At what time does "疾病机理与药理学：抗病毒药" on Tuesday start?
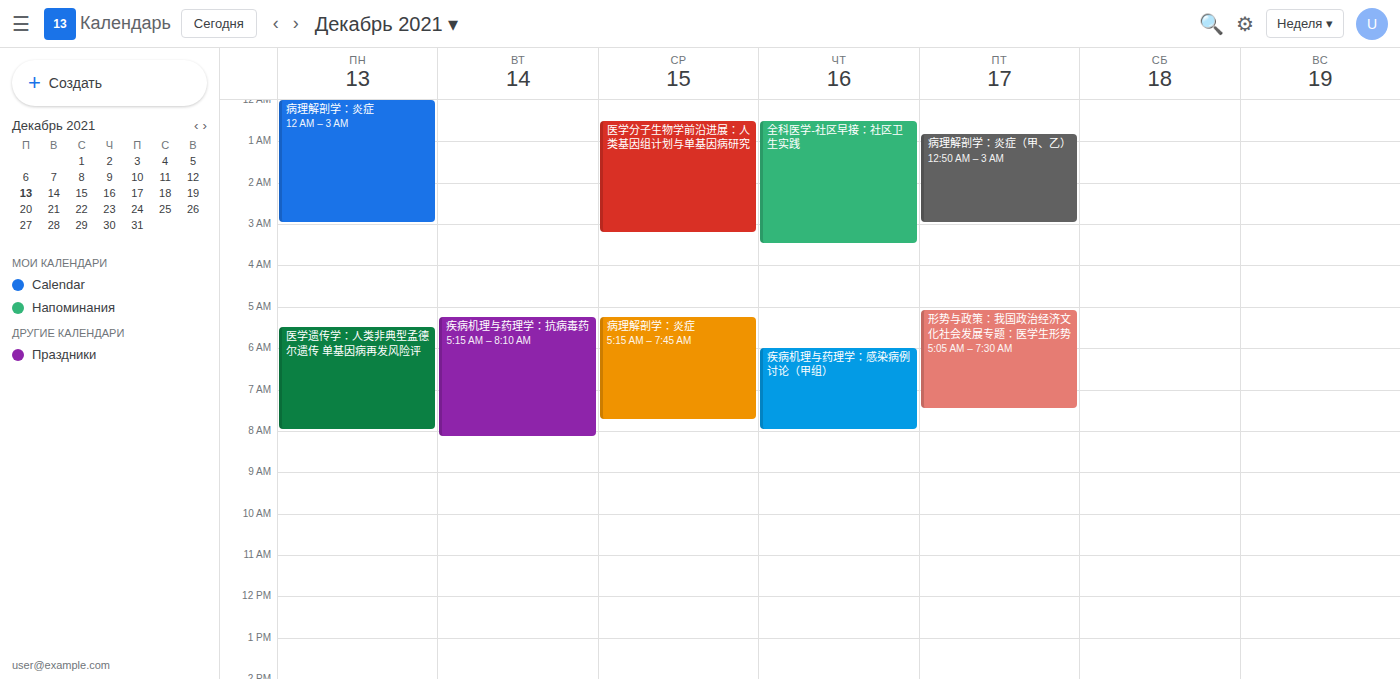
5:15 AM